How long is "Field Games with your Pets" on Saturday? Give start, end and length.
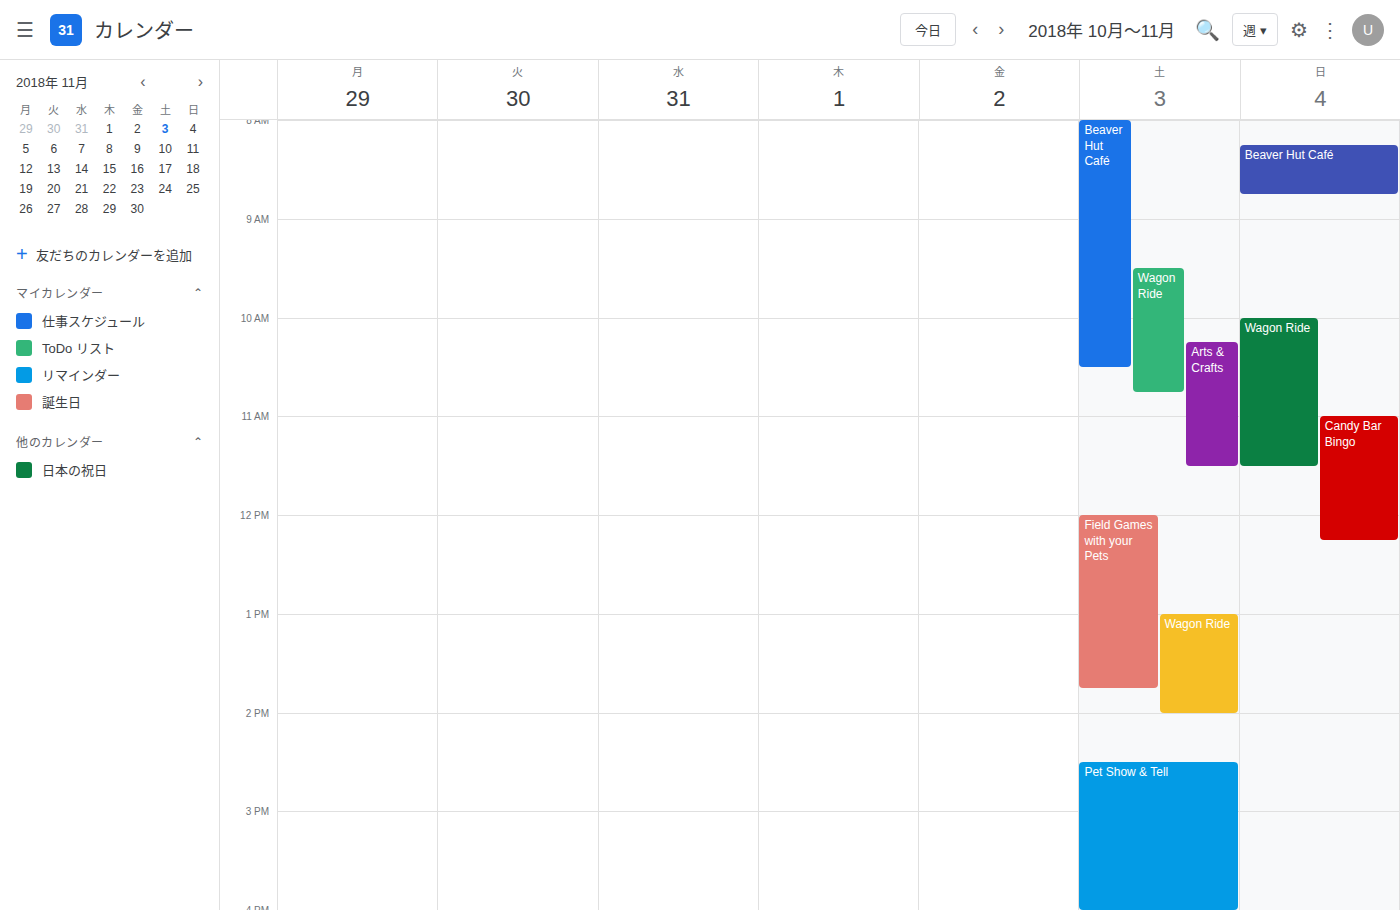
12:00 PM to 1:45 PM, 1 hour 45 minutes